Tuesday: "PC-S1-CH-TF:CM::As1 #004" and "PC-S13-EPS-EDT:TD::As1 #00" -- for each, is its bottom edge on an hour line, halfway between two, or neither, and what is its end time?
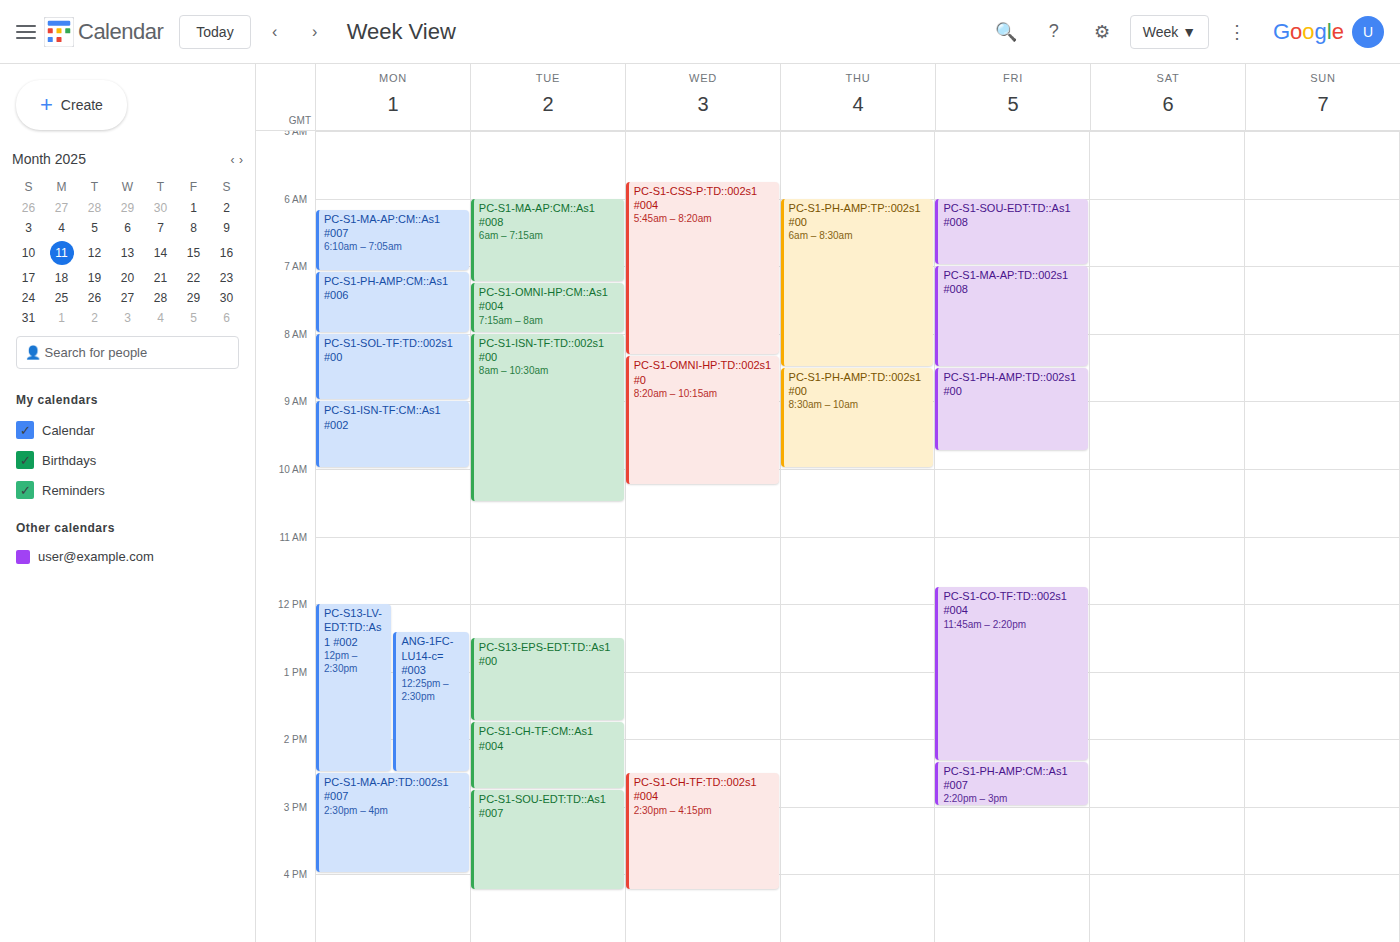
"PC-S1-CH-TF:CM::As1 #004": 2:45 PM, neither: three quarters of the way from the 2 PM line to the 3 PM line. "PC-S13-EPS-EDT:TD::As1 #00": 1:45 PM, neither: three quarters of the way from the 1 PM line to the 2 PM line.